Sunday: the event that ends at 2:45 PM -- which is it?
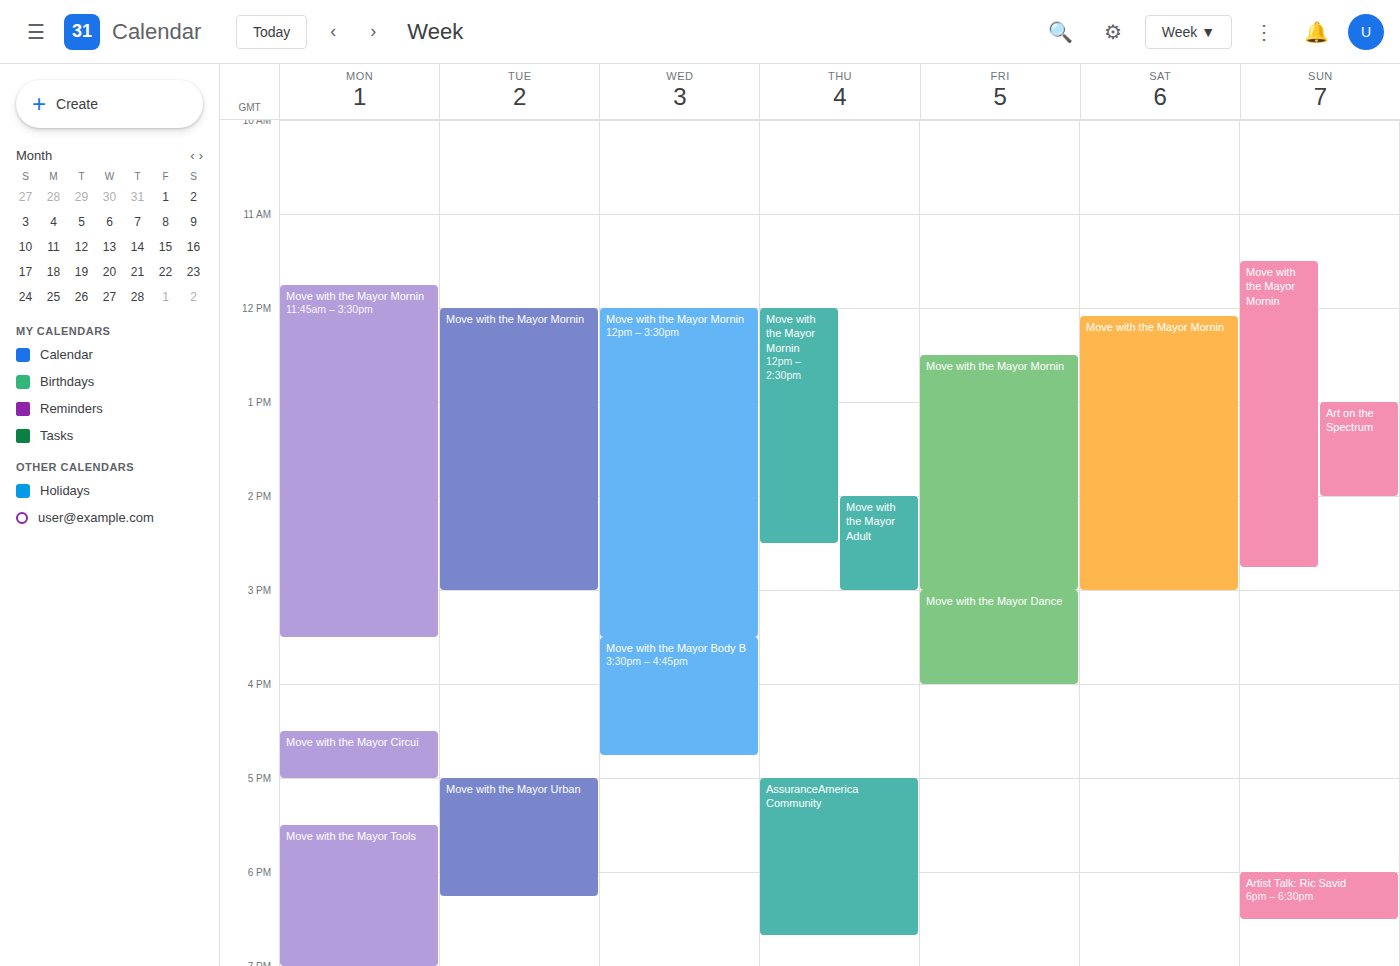
"Move with the Mayor Mornin"